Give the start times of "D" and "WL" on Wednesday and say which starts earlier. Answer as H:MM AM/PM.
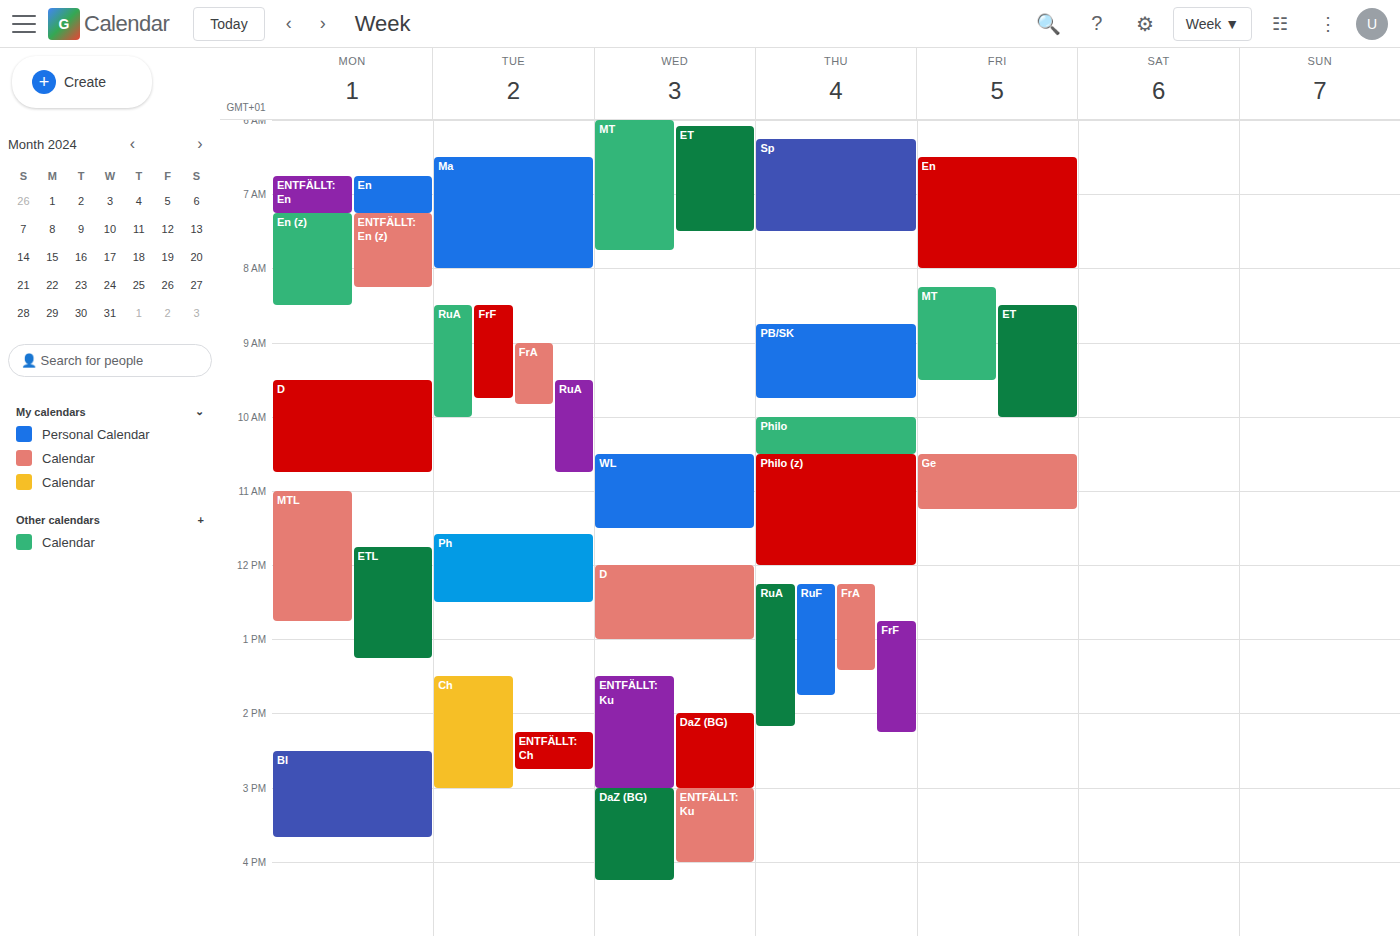
"WL" 10:30 AM; "D" 12:00 PM.